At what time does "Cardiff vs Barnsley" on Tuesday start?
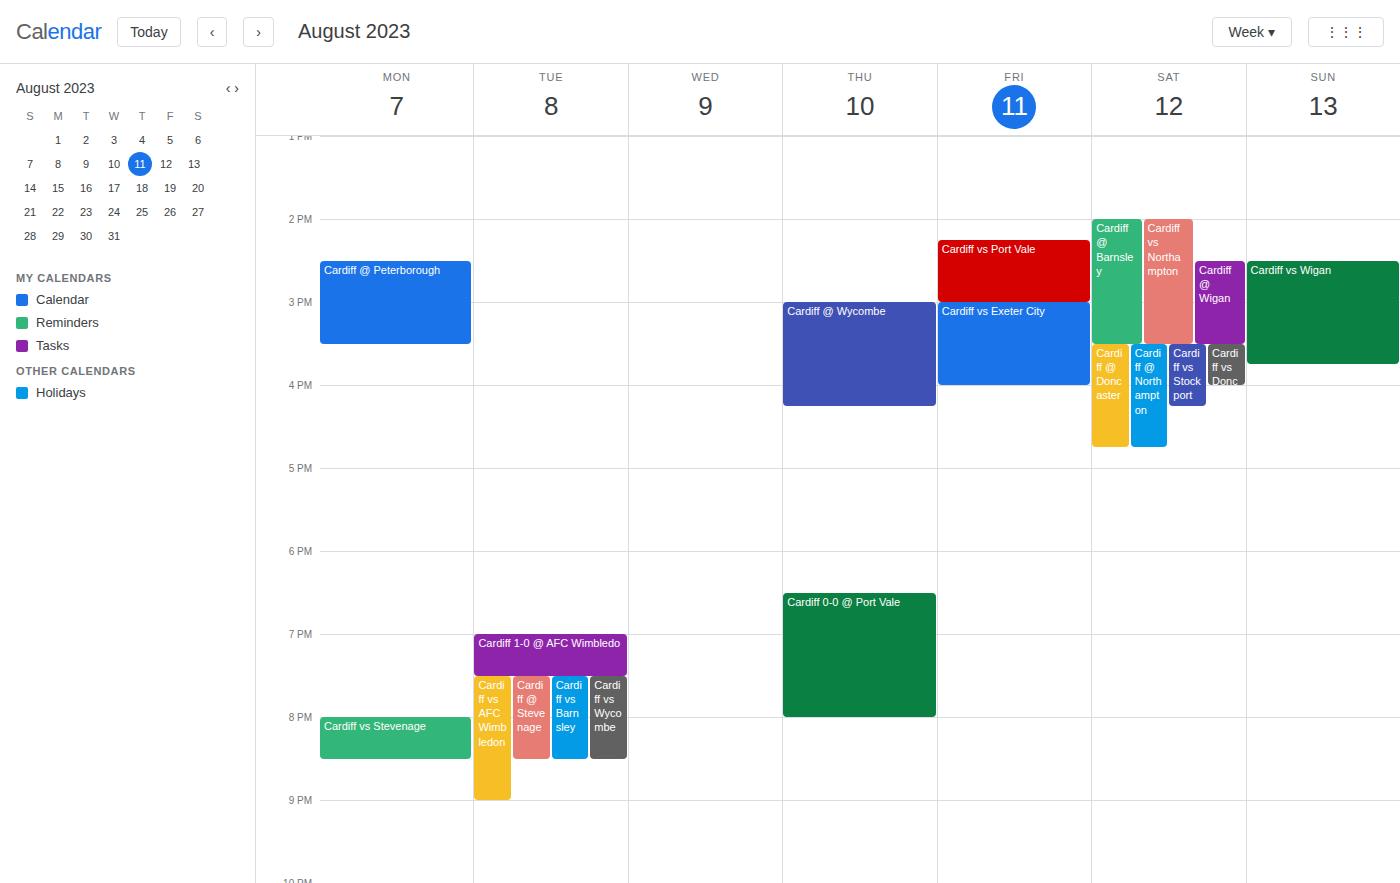
7:30 PM